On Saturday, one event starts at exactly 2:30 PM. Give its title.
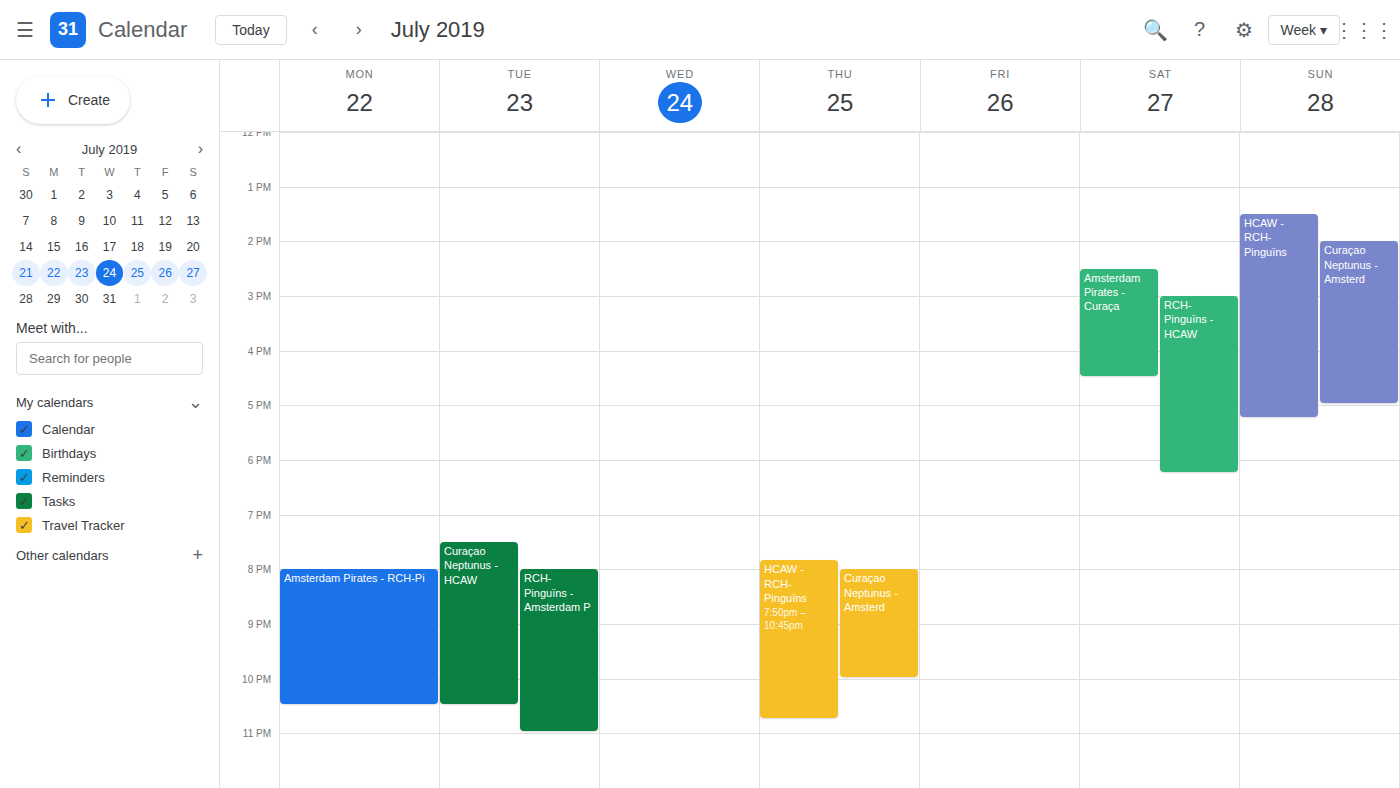
"Amsterdam Pirates - Curaça"